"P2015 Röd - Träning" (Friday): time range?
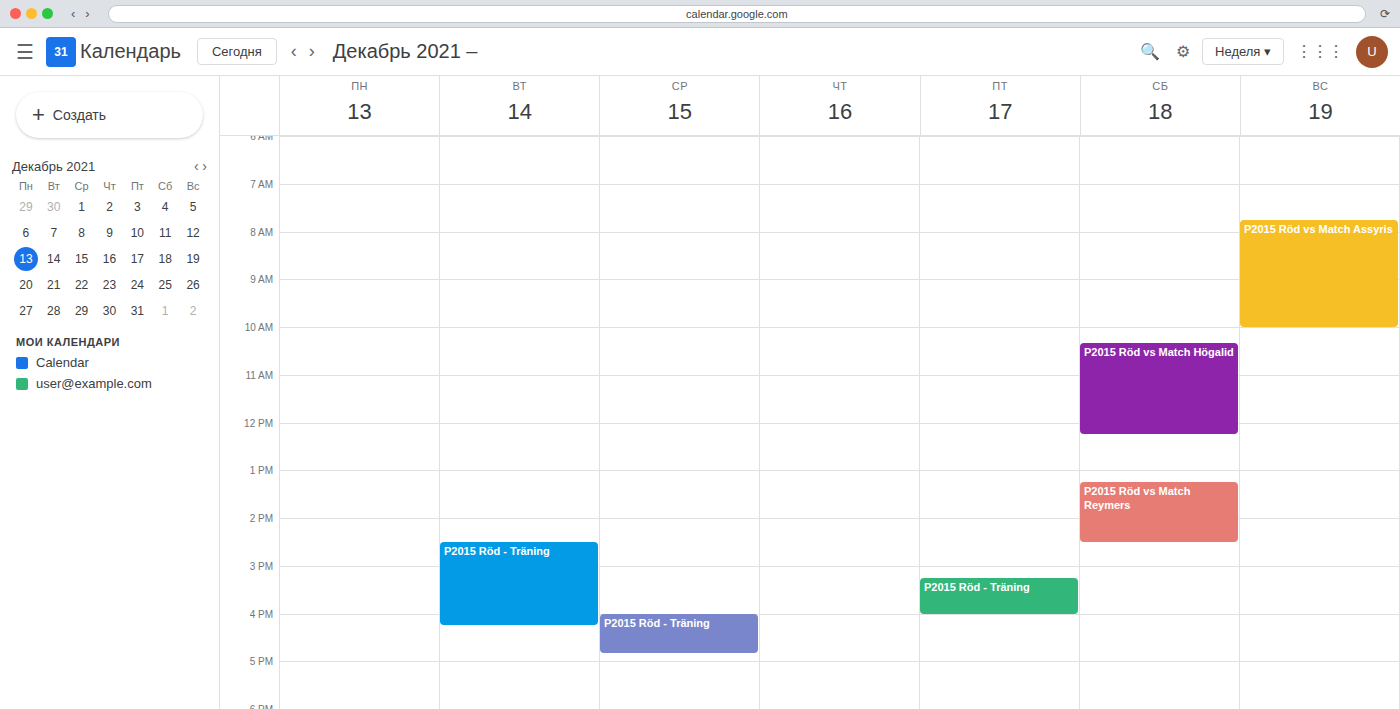
3:15 PM to 4:00 PM